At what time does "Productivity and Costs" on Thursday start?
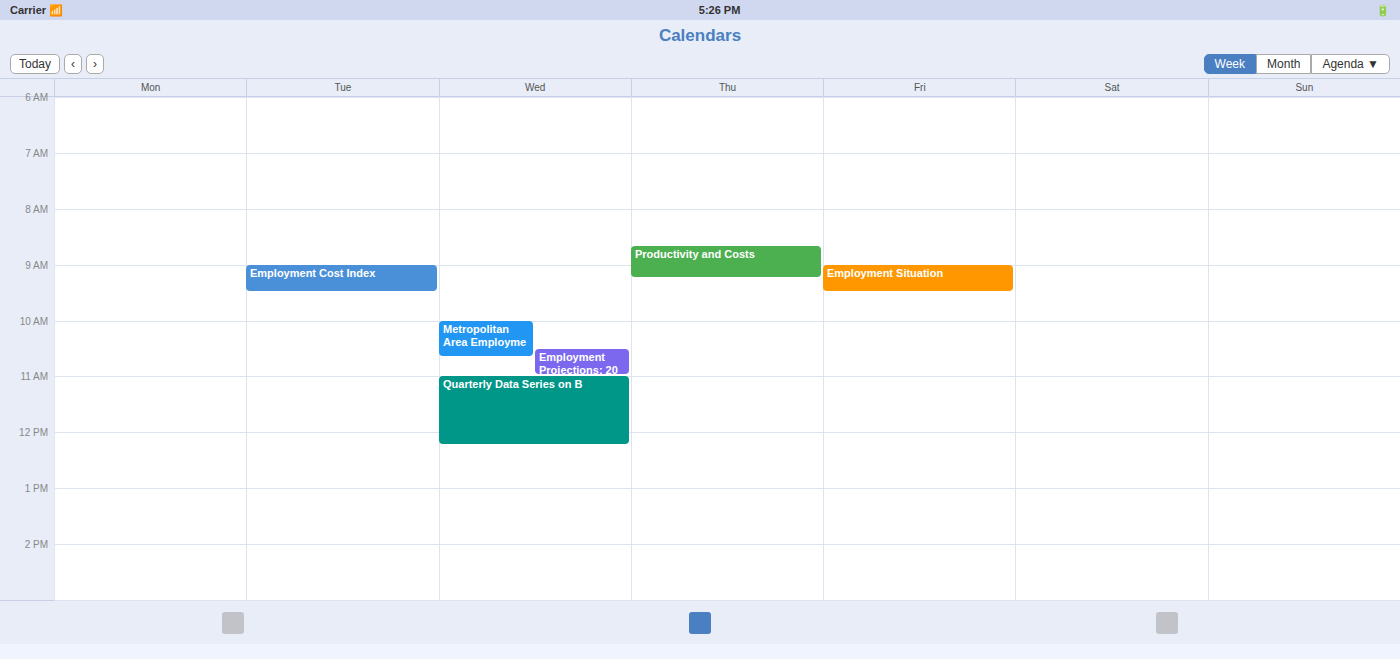
8:40 AM